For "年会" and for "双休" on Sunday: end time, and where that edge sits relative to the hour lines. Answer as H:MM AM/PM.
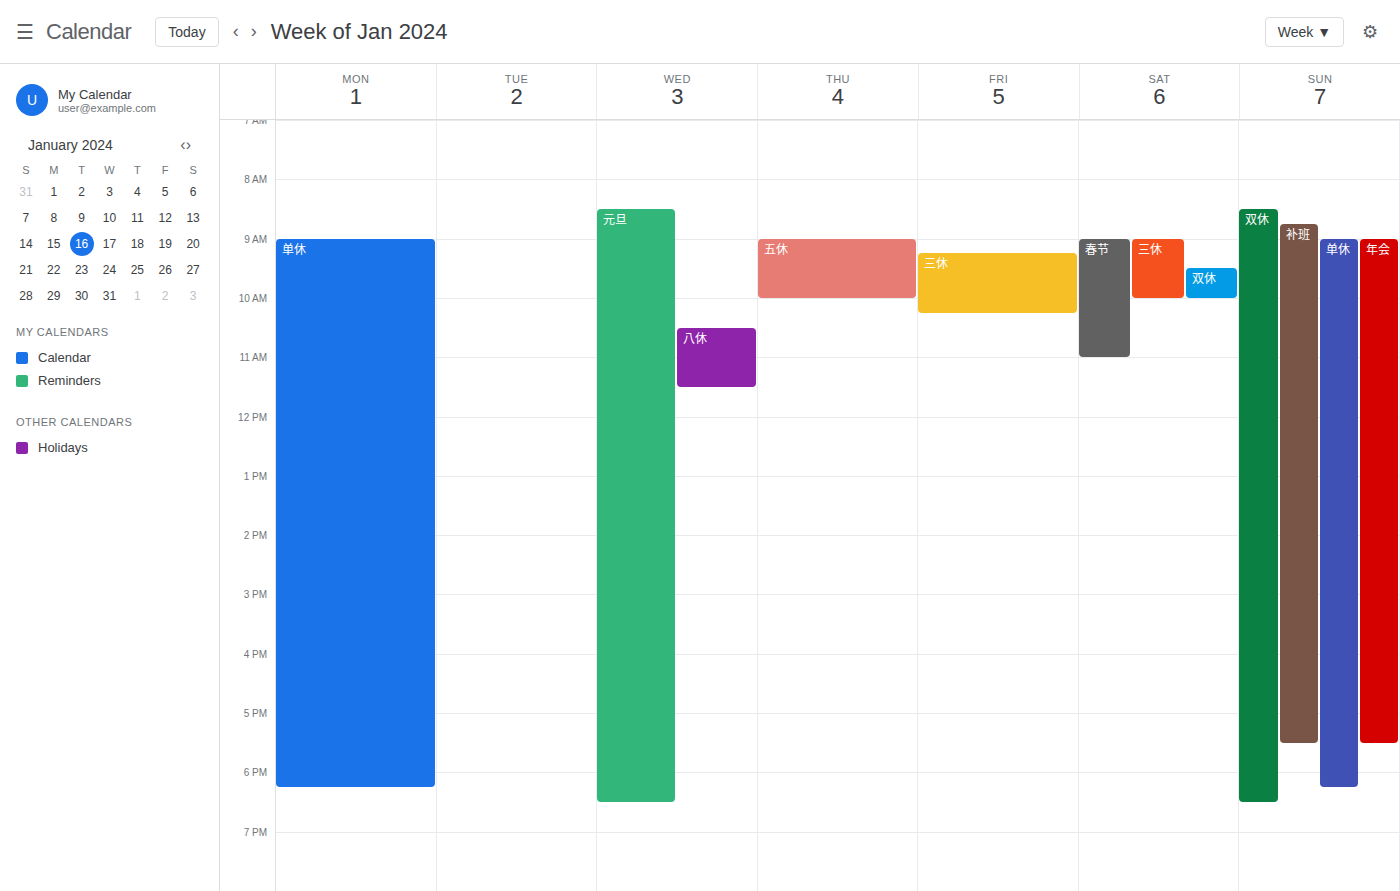
"年会": 5:30 PM, halfway between the 5 PM and 6 PM lines. "双休": 6:30 PM, halfway between the 6 PM and 7 PM lines.